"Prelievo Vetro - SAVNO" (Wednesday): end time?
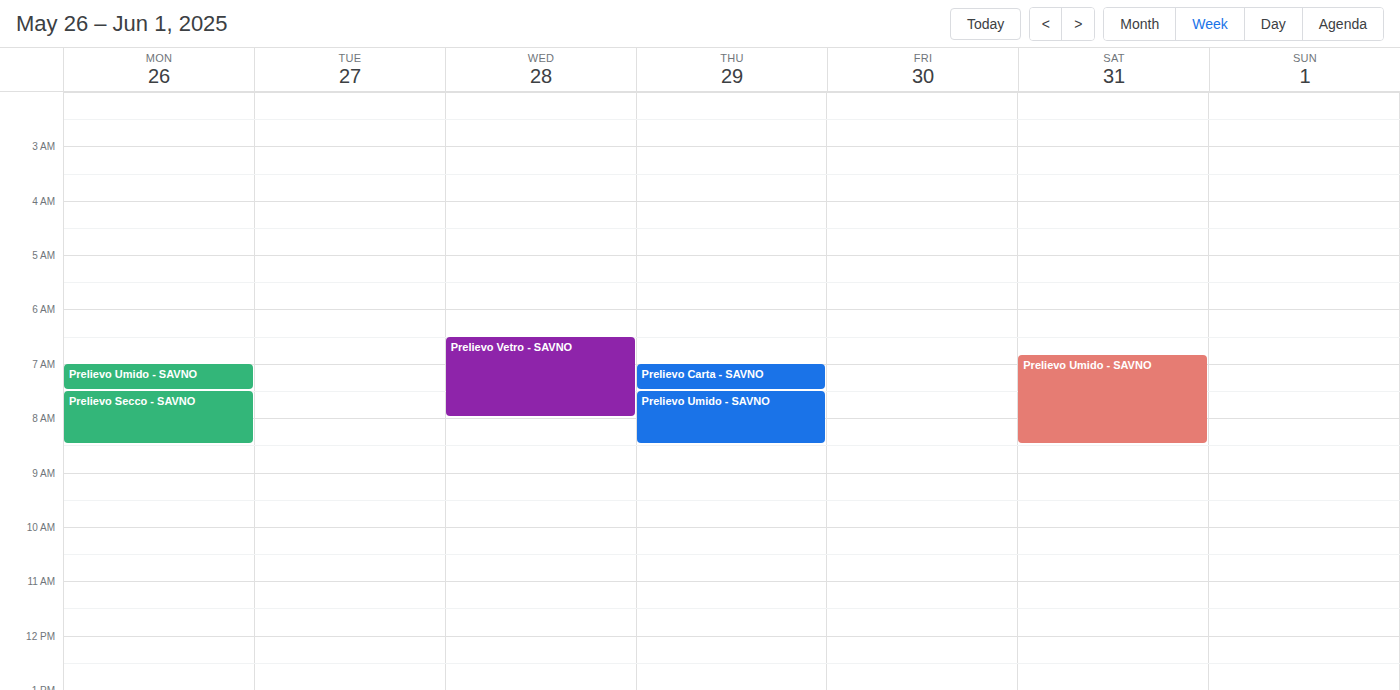
8:00 AM